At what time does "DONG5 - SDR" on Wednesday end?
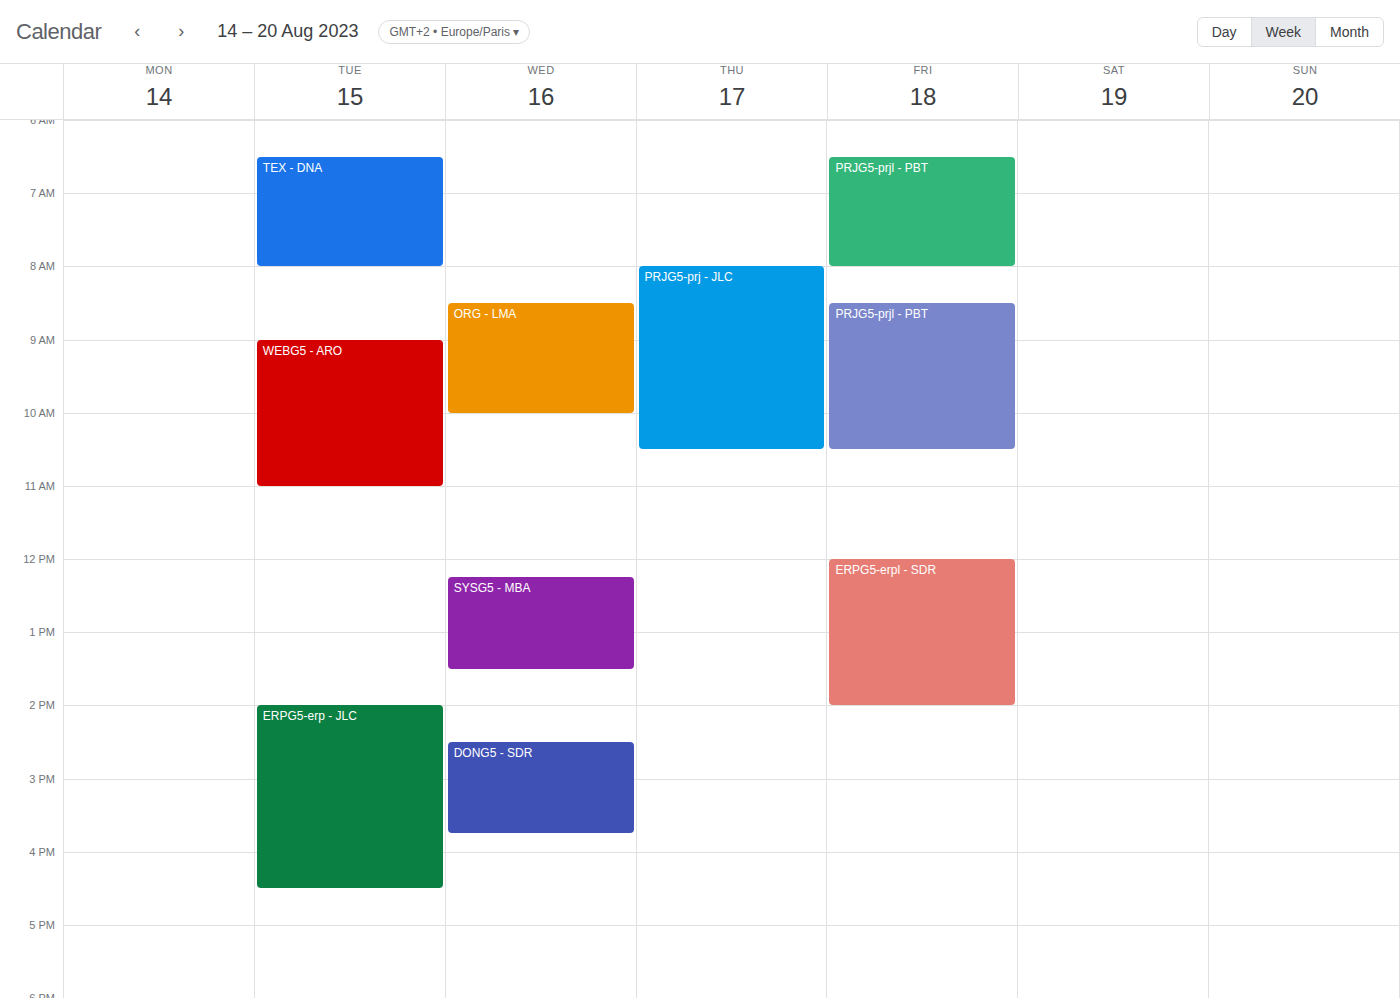
3:45 PM